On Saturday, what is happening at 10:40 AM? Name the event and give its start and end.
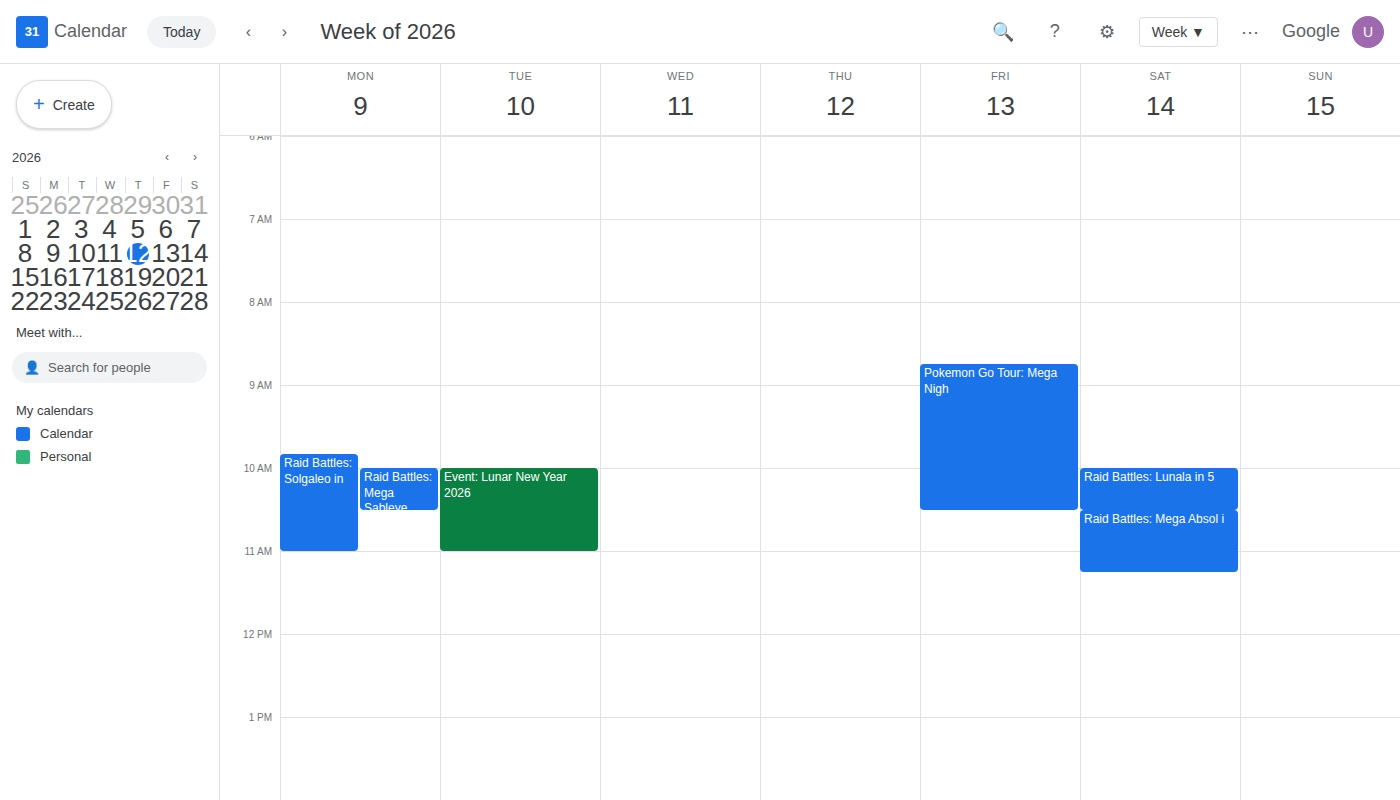
"Raid Battles: Mega Absol i", 10:30 AM to 11:15 AM